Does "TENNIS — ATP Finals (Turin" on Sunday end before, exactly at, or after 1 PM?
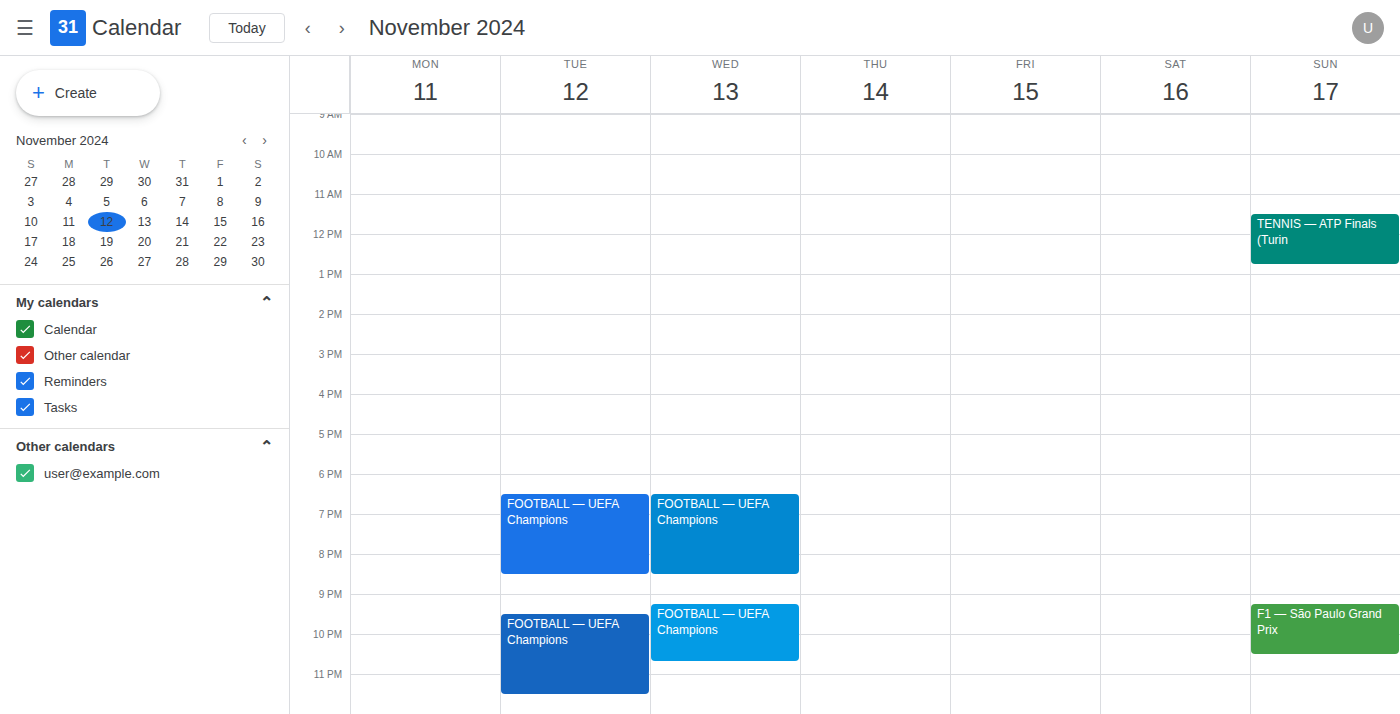
12:45 PM -- before 1 PM, 15 minutes above the 1 PM line.